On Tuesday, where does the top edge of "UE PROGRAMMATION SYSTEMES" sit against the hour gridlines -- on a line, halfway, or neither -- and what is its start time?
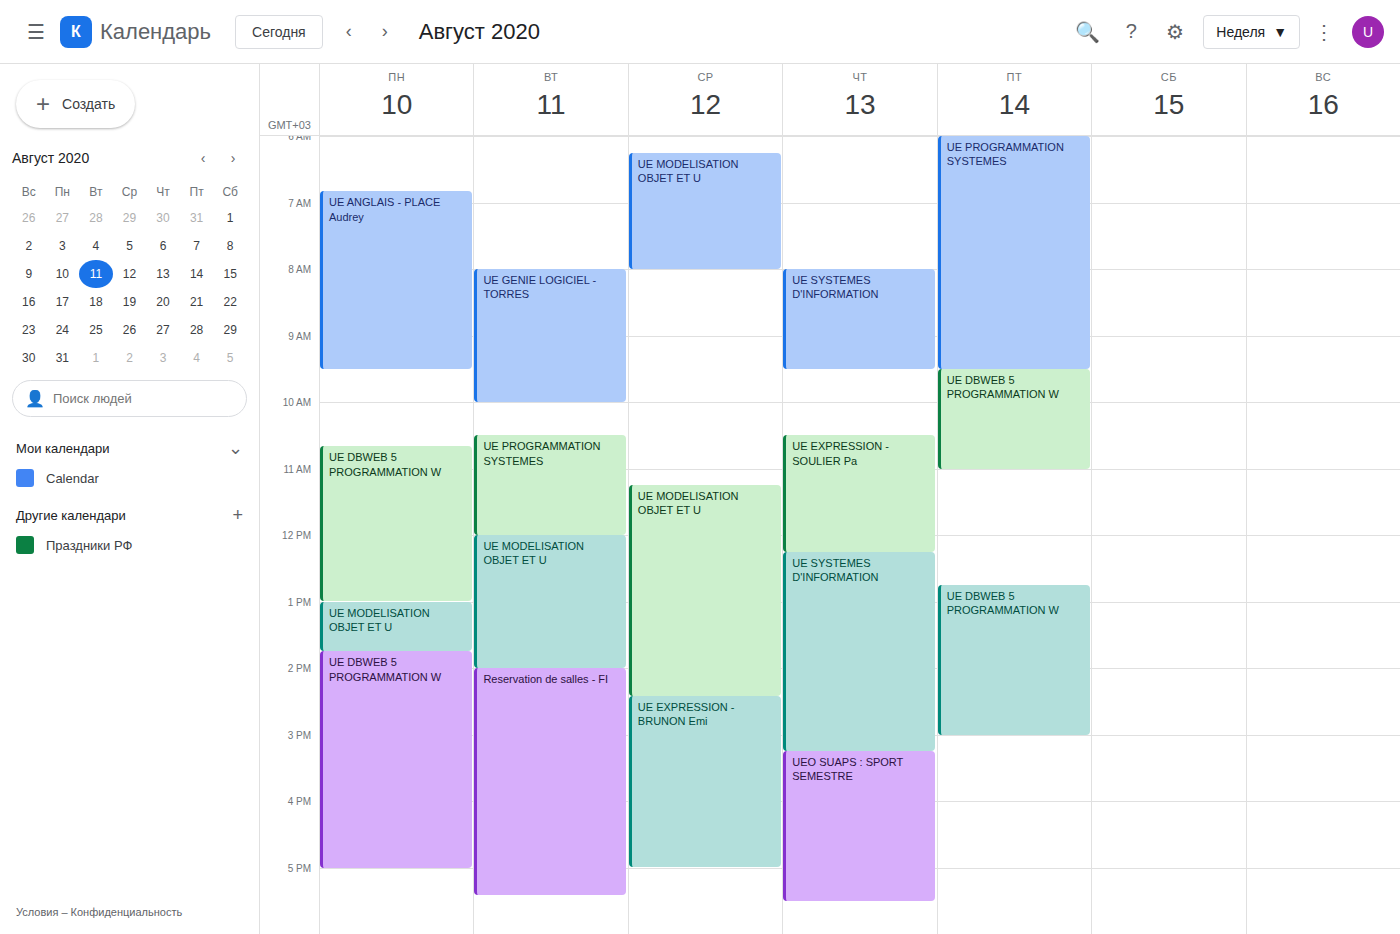
10:30 -- halfway between the 10:00 and 11:00 lines.